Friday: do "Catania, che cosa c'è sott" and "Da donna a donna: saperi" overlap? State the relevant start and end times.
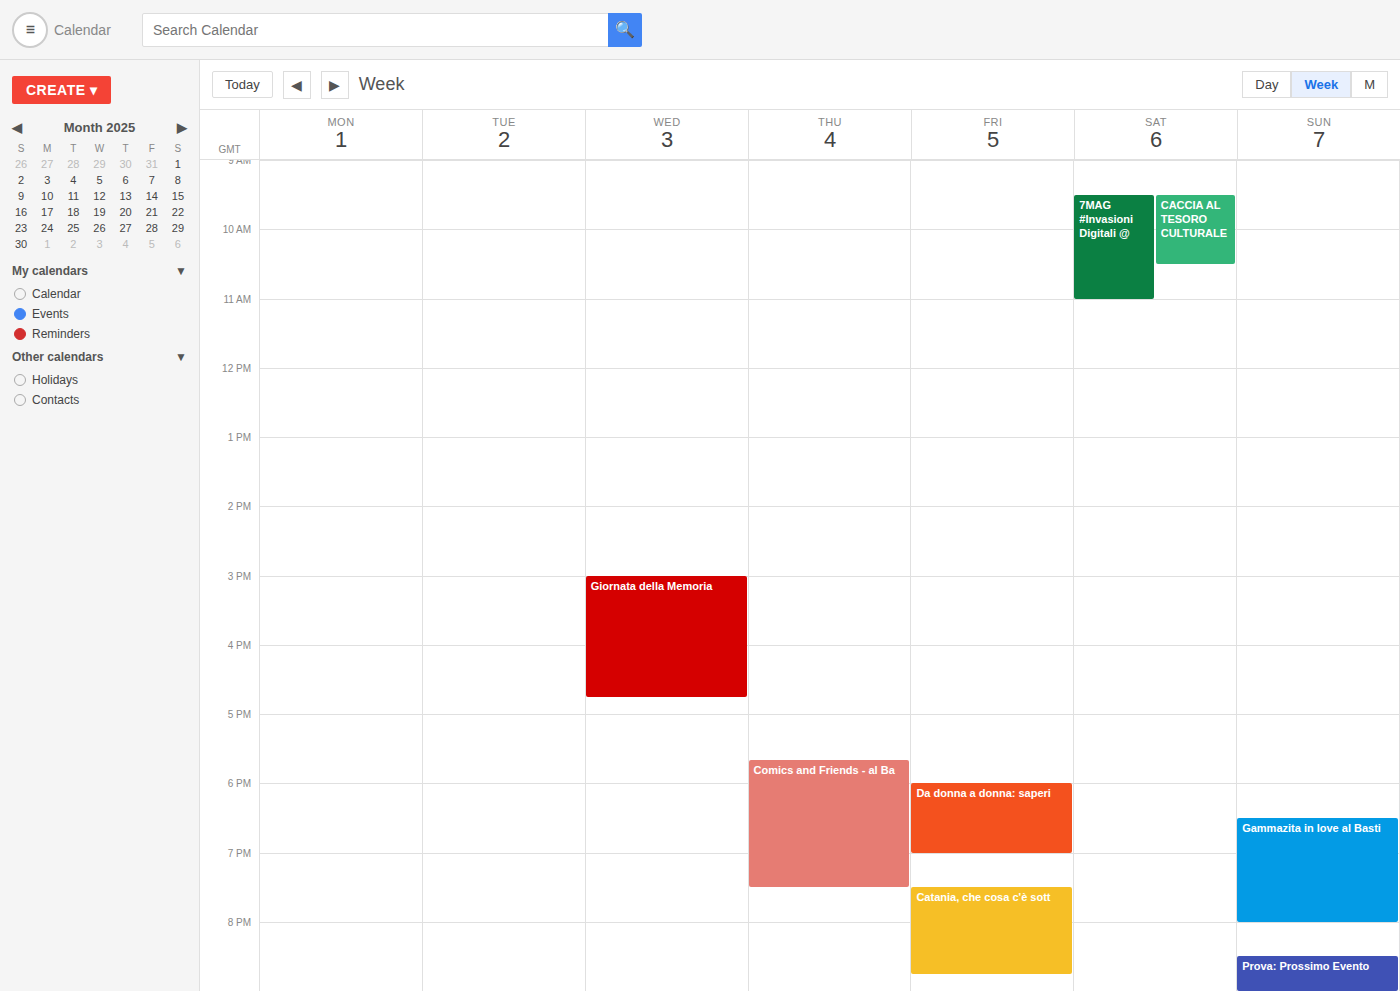
"Da donna a donna: saperi" ends at 7:00 PM and "Catania, che cosa c'è sott" starts at 7:30 PM -- no overlap.